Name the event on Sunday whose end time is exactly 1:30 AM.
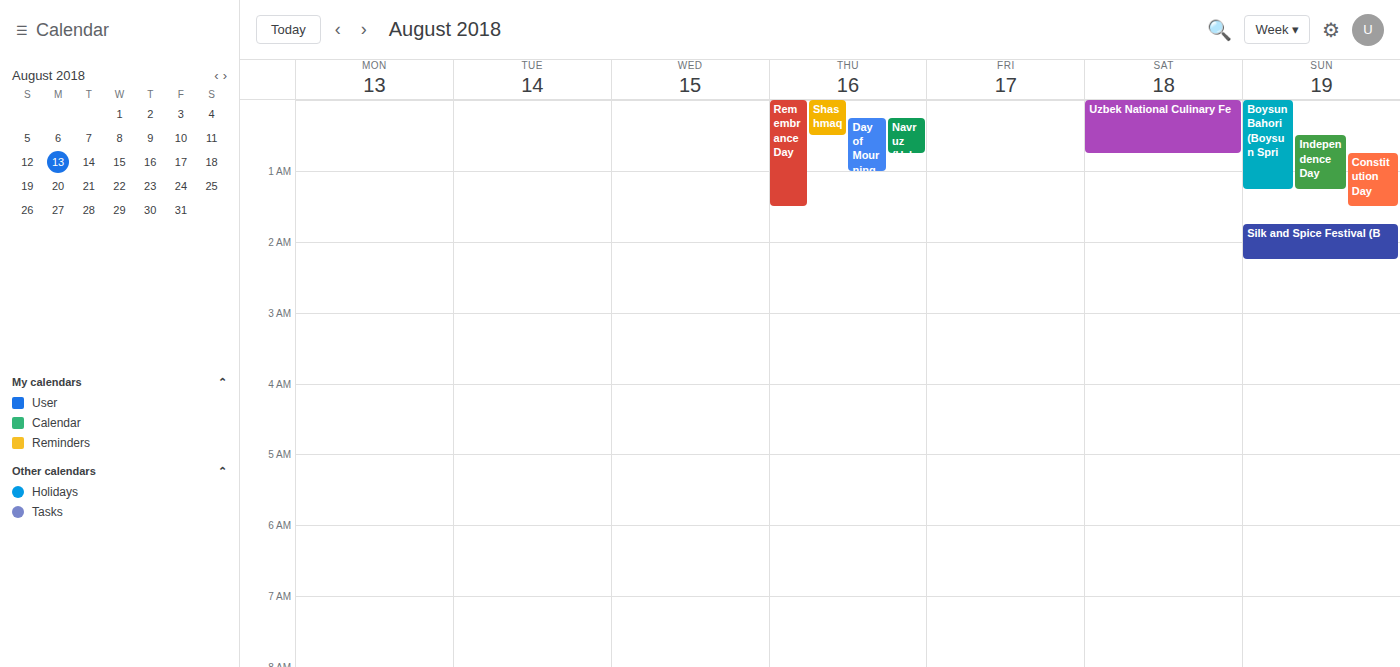
"Constitution Day"